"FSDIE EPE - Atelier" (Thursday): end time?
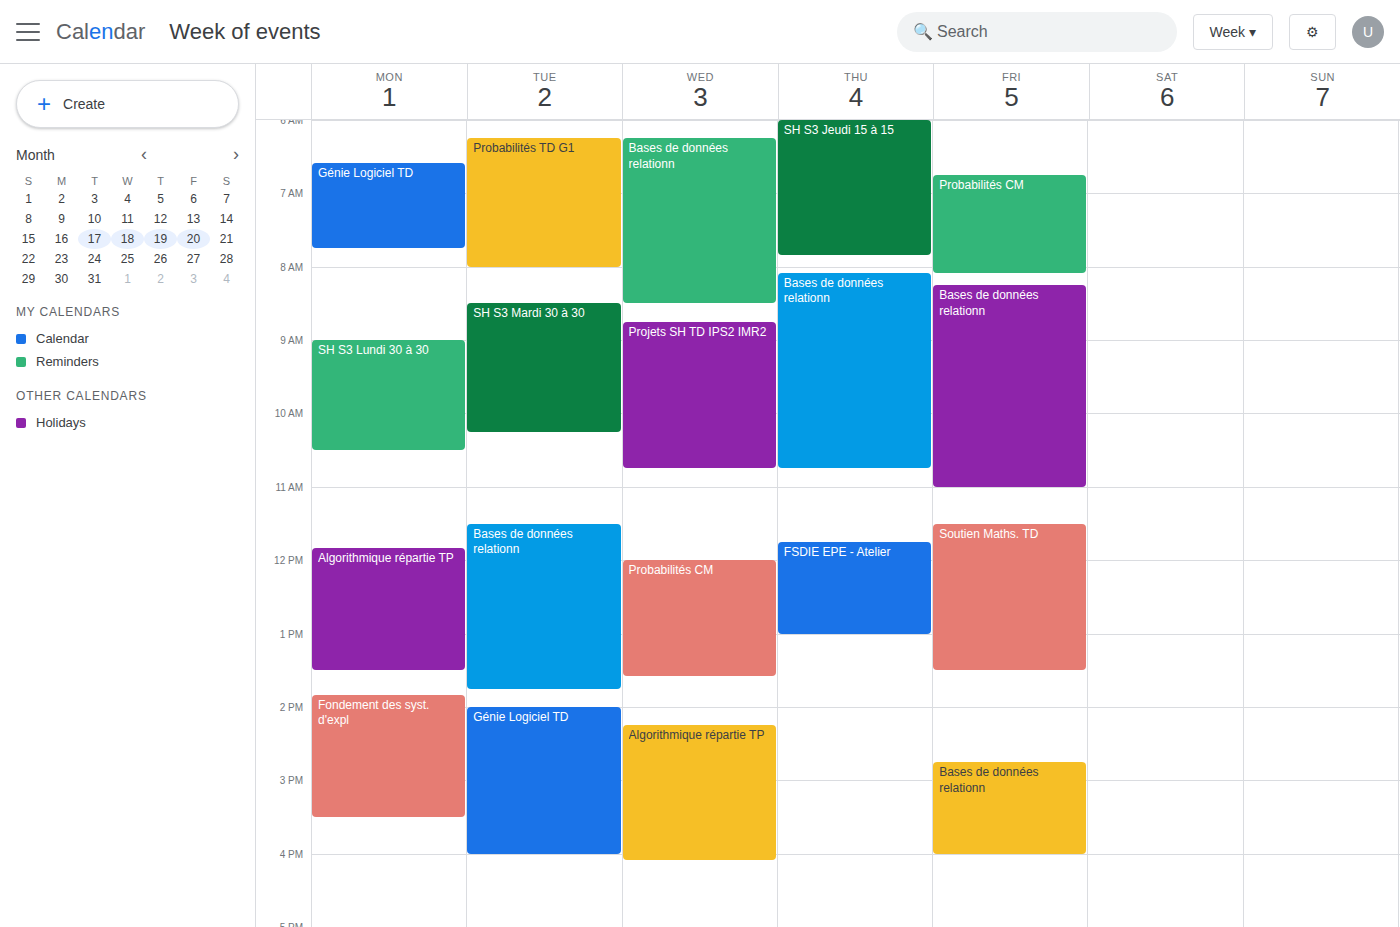
1:00 PM